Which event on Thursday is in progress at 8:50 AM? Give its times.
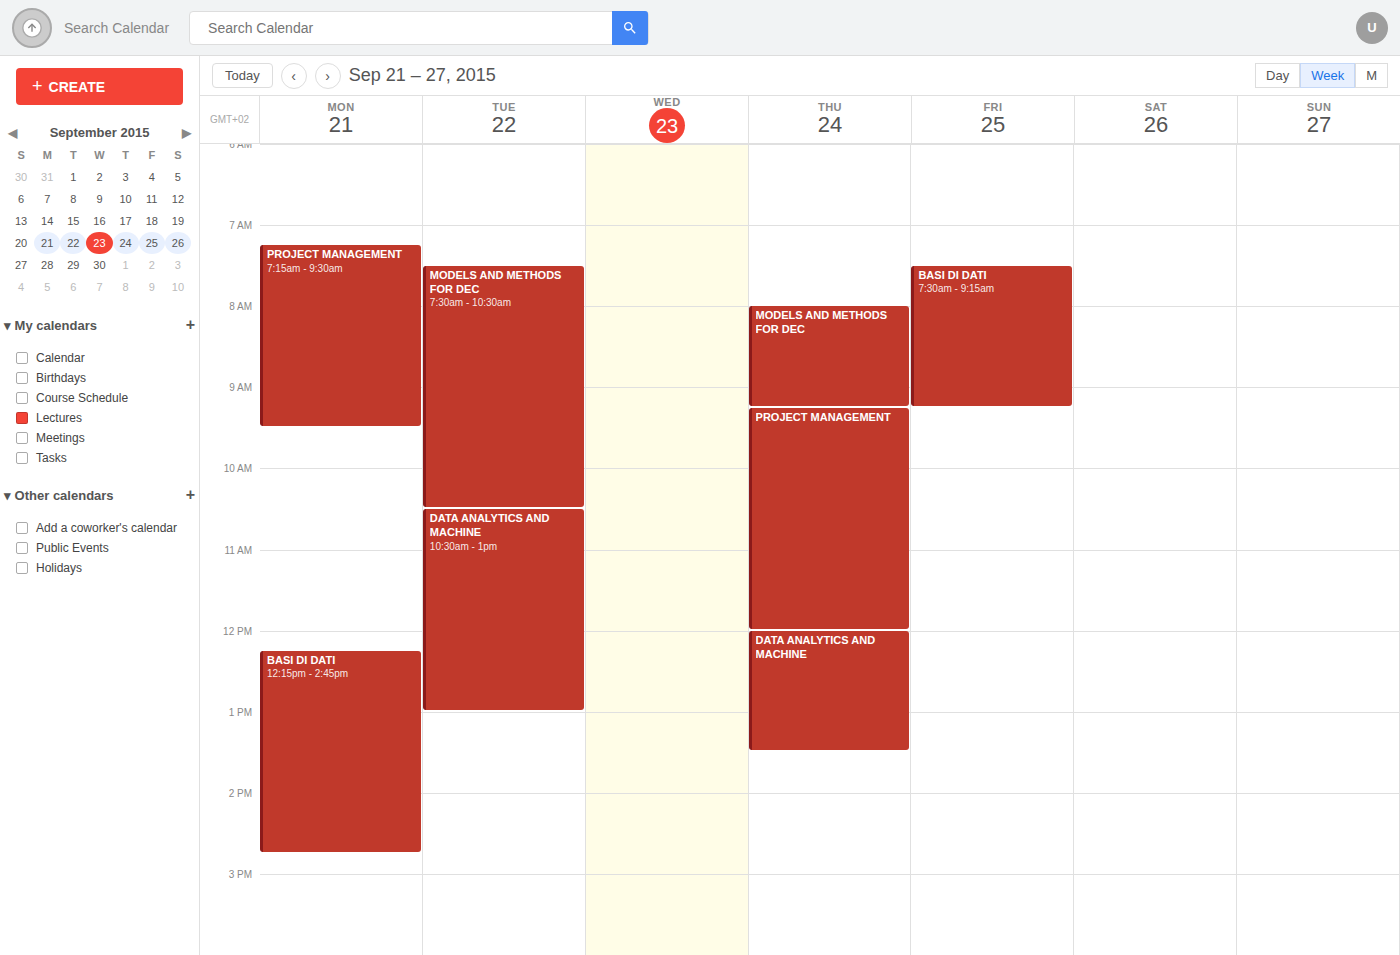
"MODELS AND METHODS FOR DEC", 8:00 AM to 9:15 AM